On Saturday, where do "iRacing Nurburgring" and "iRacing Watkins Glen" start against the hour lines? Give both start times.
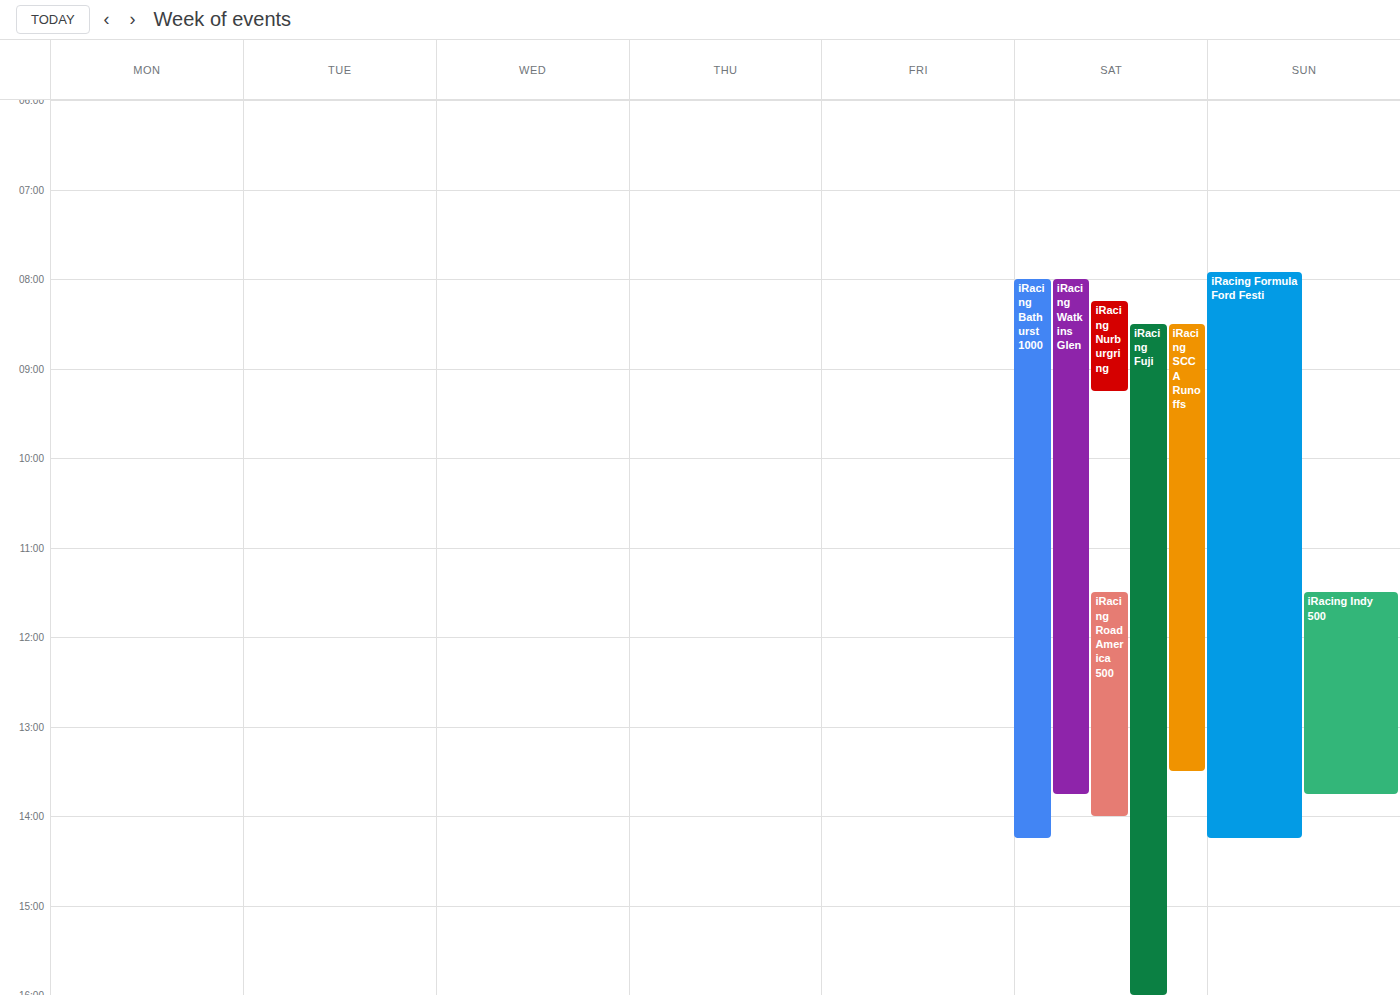
"iRacing Nurburgring": 8:15 AM, neither: a quarter of the way from the 8 AM line to the 9 AM line. "iRacing Watkins Glen": 8:00 AM, exactly on the 8 AM line.